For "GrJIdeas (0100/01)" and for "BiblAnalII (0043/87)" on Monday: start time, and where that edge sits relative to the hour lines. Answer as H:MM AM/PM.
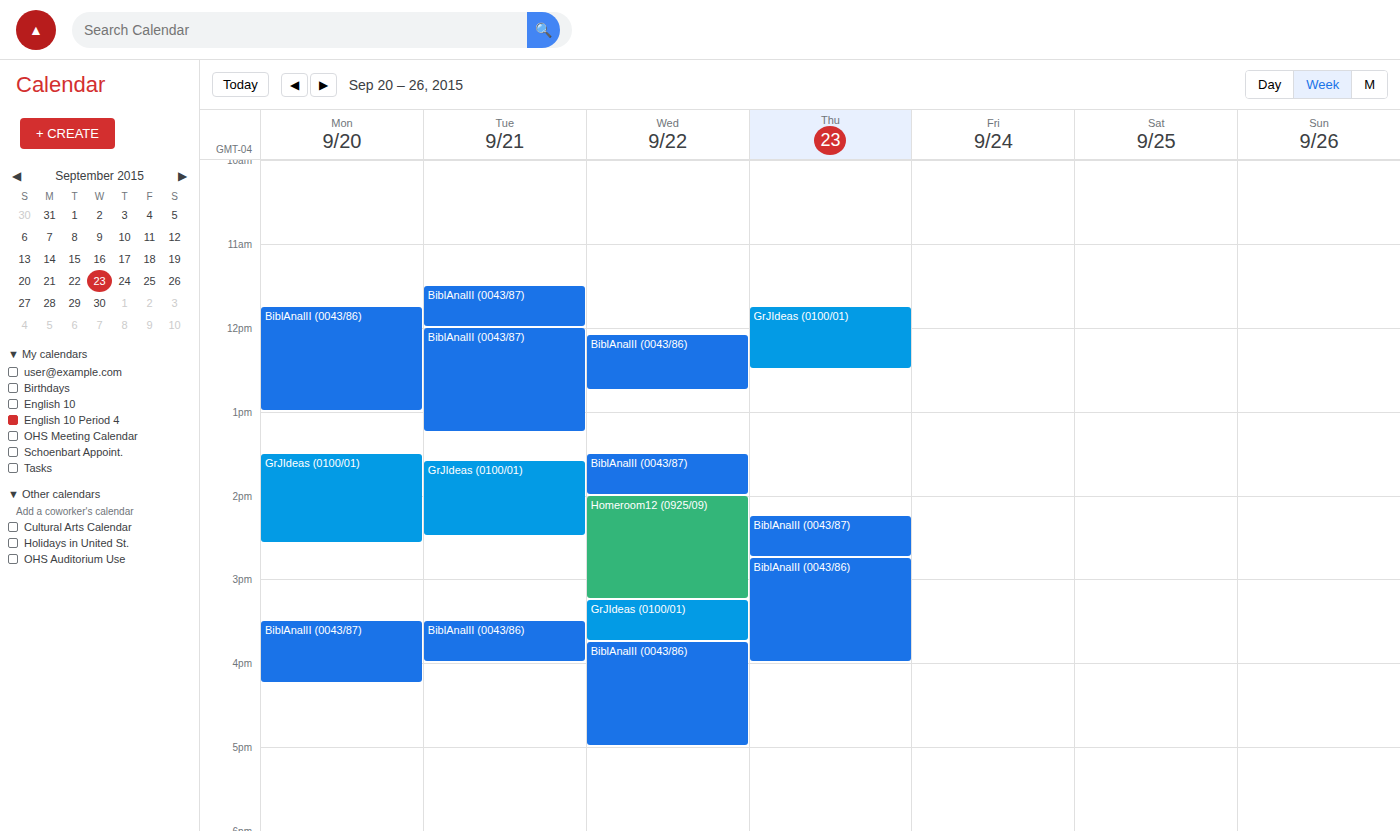
"GrJIdeas (0100/01)": 1:30 PM, halfway between the 1 PM and 2 PM lines. "BiblAnalII (0043/87)": 3:30 PM, halfway between the 3 PM and 4 PM lines.